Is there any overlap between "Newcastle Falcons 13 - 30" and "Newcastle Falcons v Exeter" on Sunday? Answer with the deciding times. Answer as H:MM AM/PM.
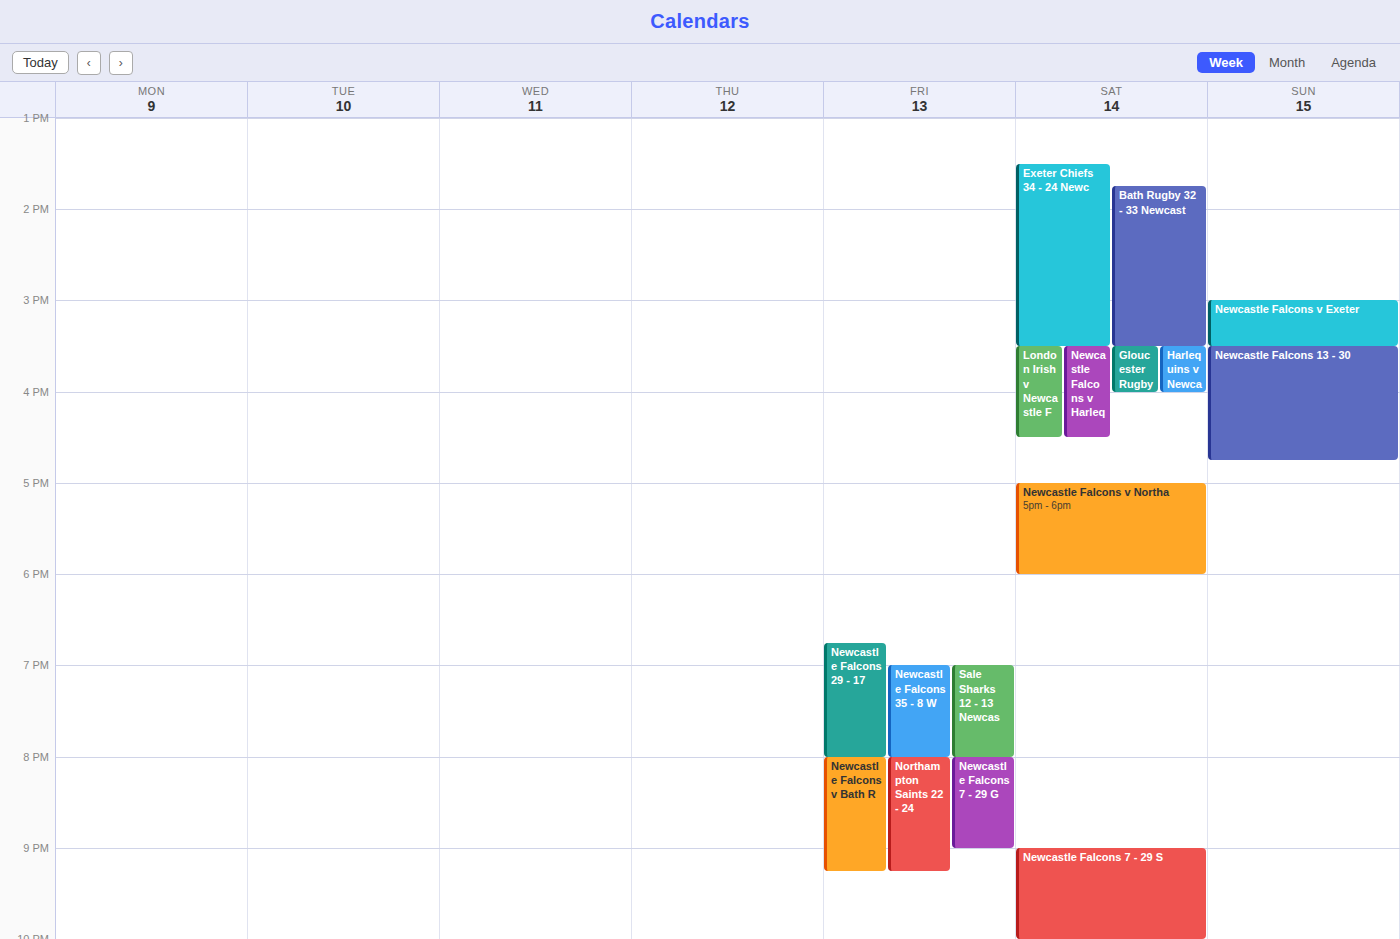
"Newcastle Falcons v Exeter" ends at 3:30 PM, exactly when "Newcastle Falcons 13 - 30" starts -- they touch but do not overlap.